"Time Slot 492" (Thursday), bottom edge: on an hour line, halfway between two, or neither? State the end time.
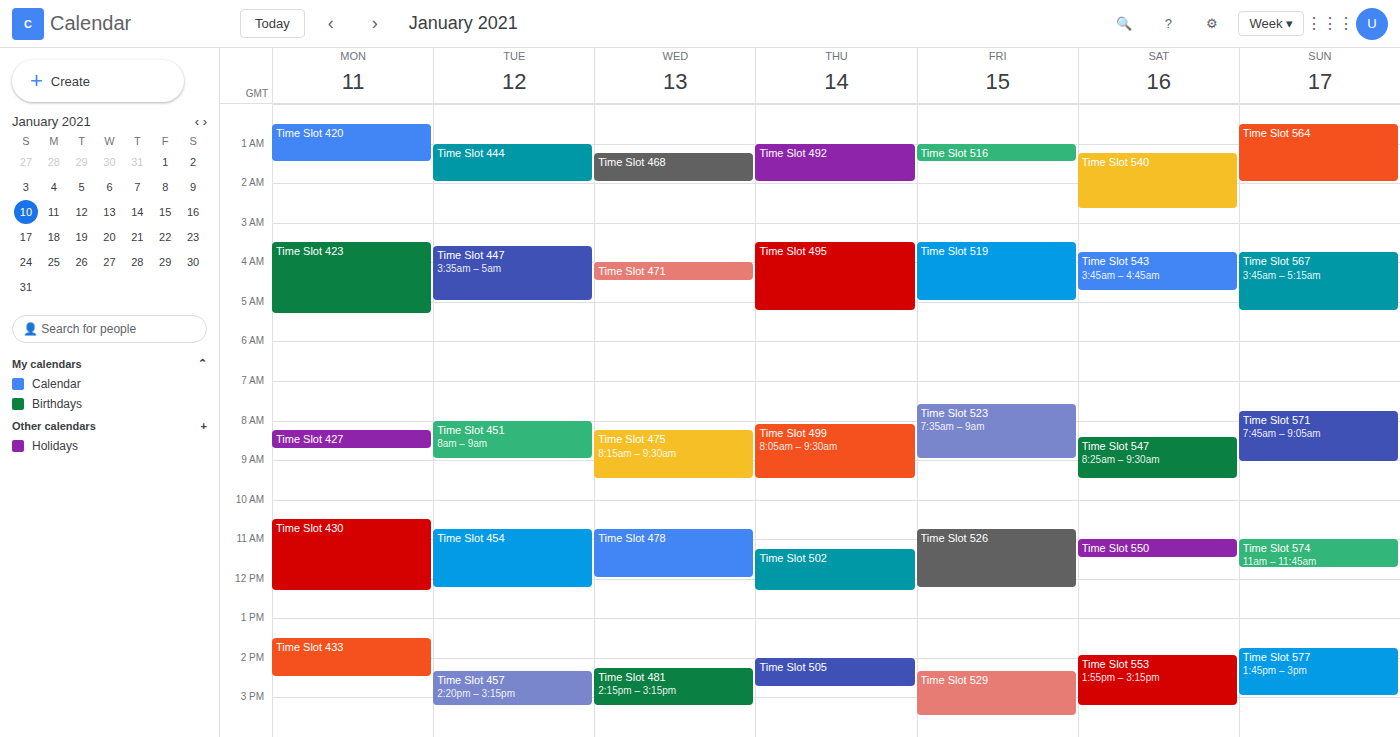
2:00 AM -- exactly on the 2 AM line.